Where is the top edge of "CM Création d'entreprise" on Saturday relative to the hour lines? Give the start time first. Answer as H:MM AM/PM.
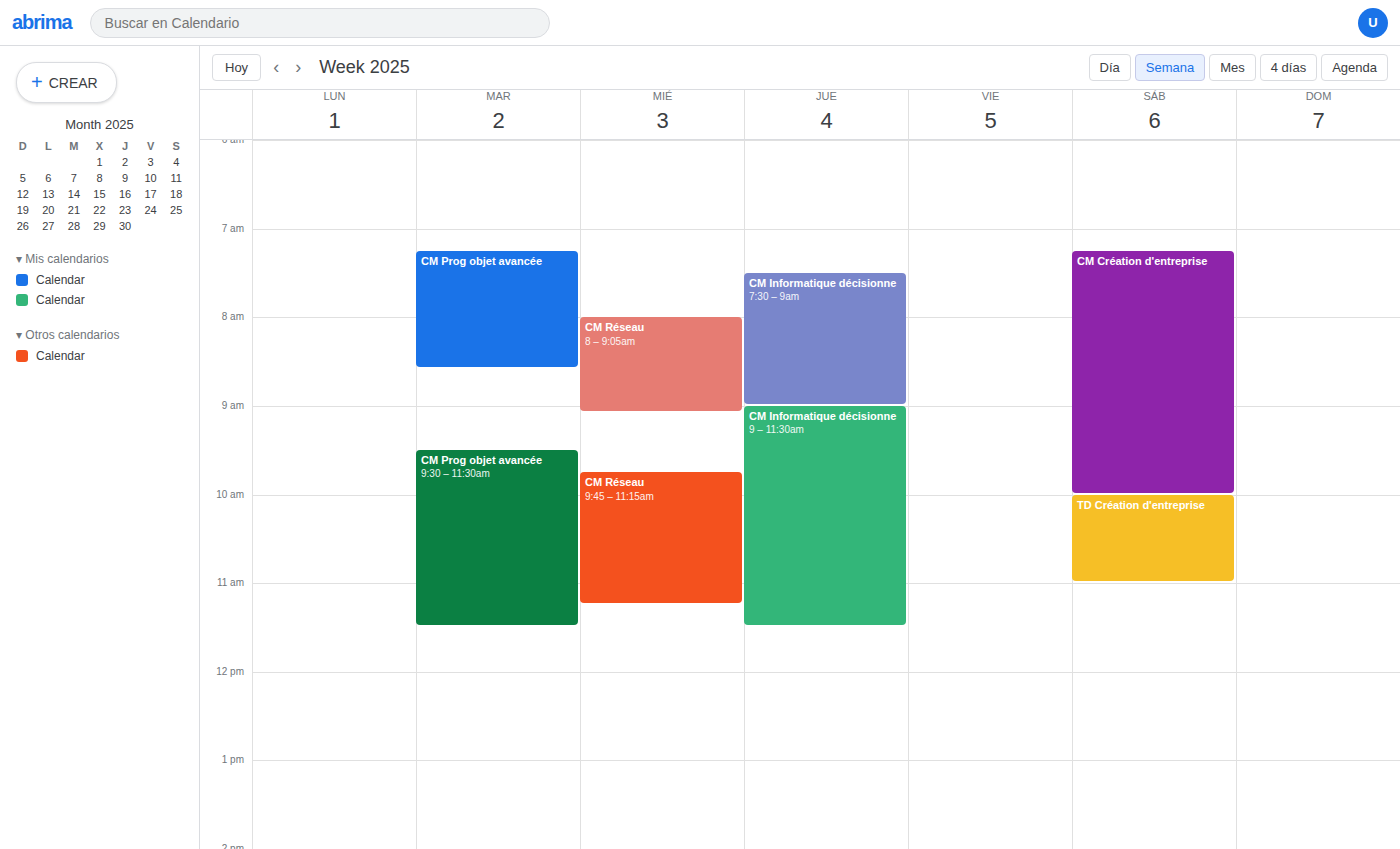
7:15 AM -- neither: a quarter of the way from the 7 AM line to the 8 AM line.